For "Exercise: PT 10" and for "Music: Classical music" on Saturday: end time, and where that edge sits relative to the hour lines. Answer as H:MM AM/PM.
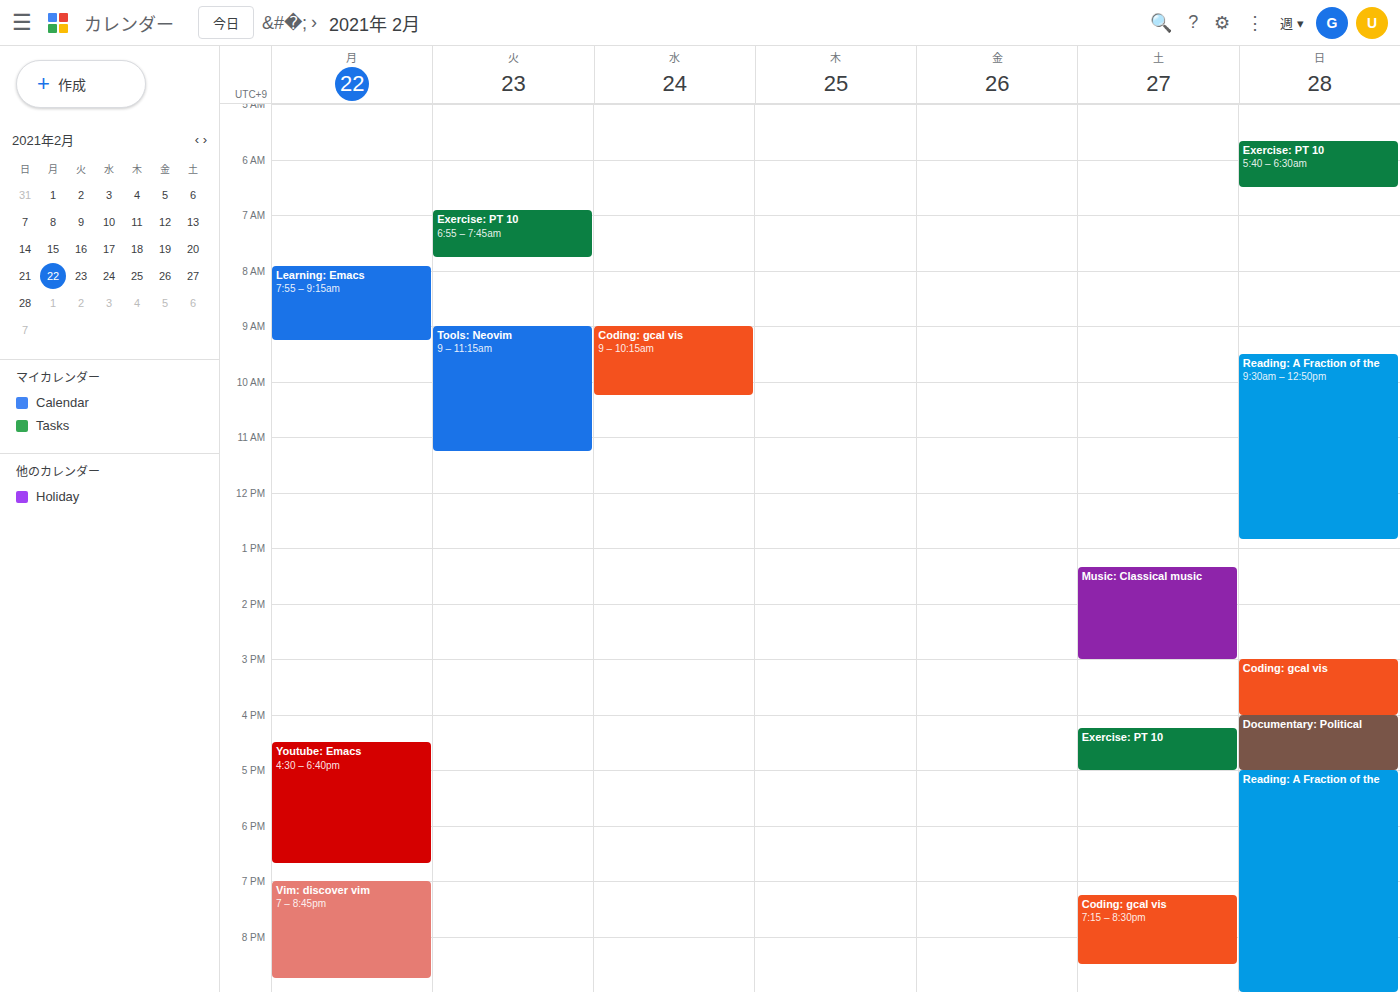
"Exercise: PT 10": 5:00 PM, exactly on the 5 PM line. "Music: Classical music": 3:00 PM, exactly on the 3 PM line.